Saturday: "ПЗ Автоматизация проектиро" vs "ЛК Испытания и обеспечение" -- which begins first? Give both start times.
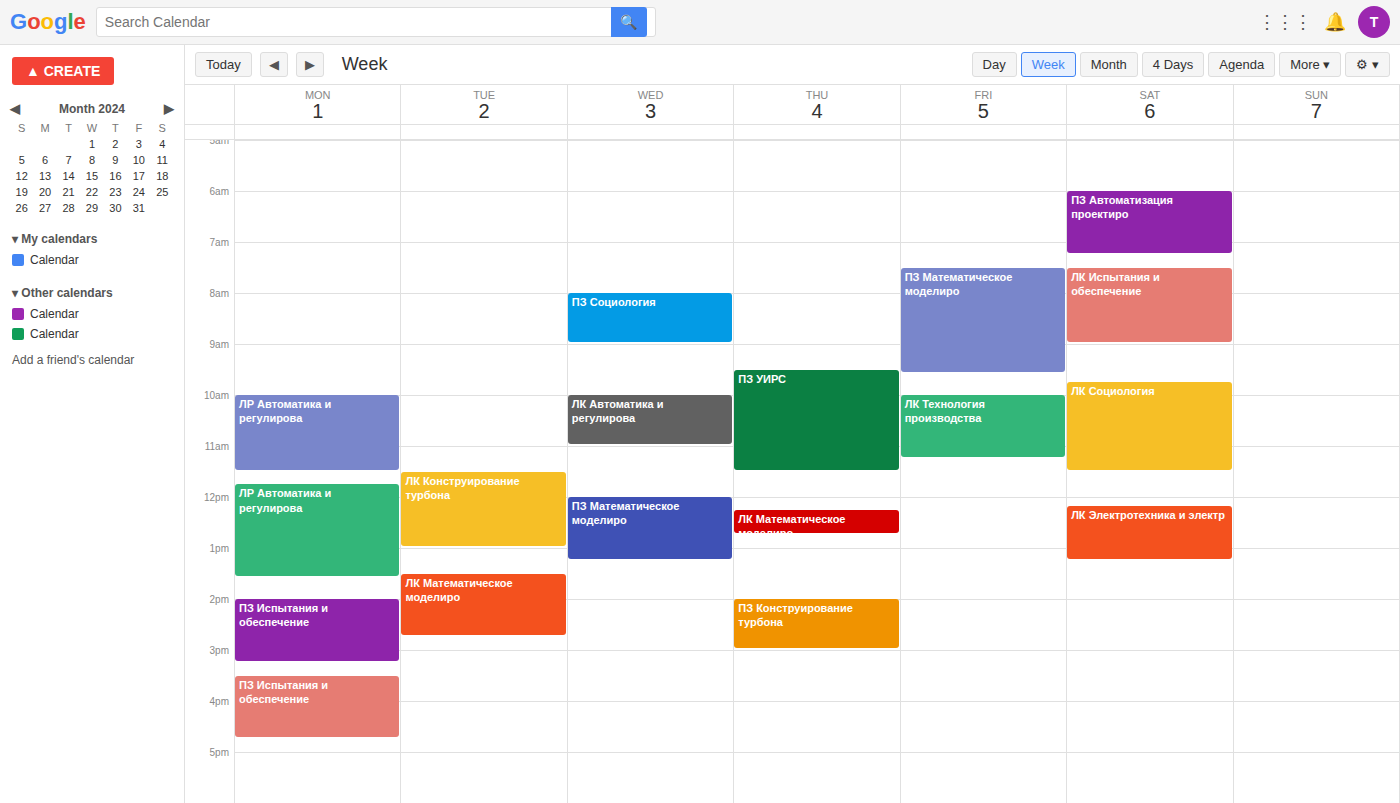
"ПЗ Автоматизация проектиро" 6:00 AM; "ЛК Испытания и обеспечение" 7:30 AM.